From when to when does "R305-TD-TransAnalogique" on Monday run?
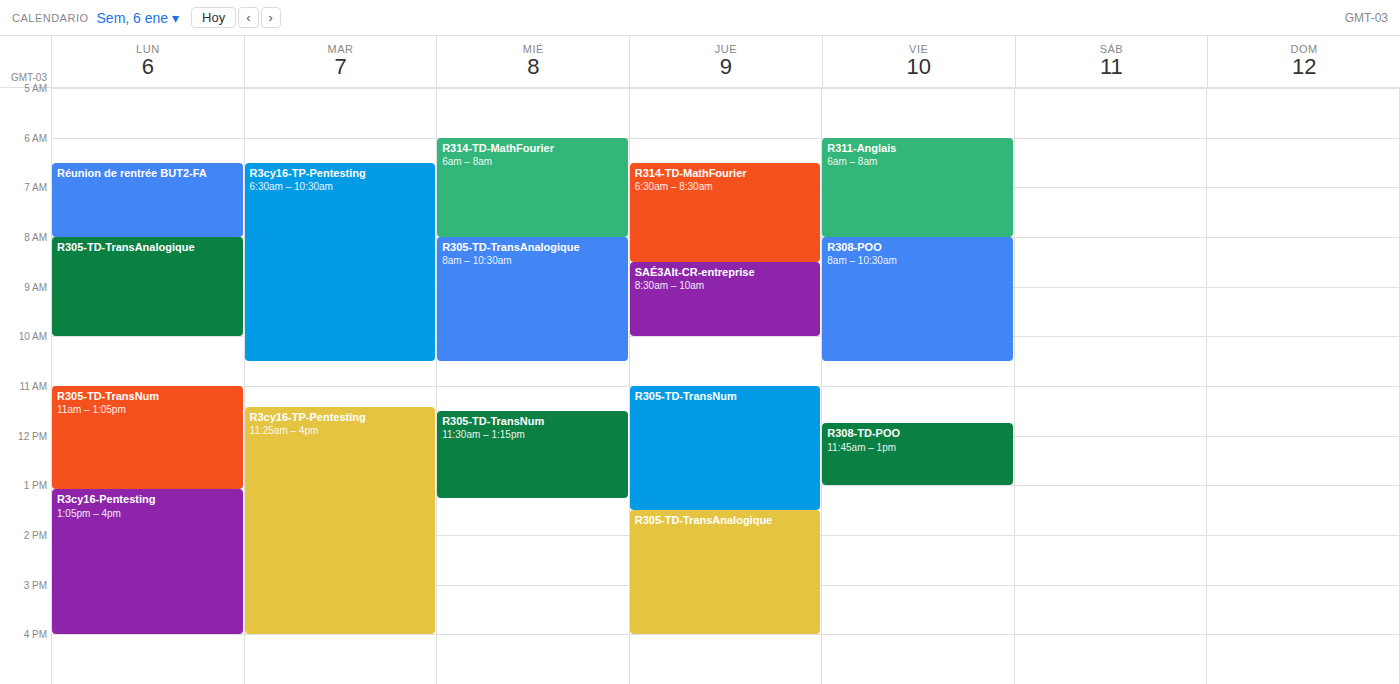
8:00 AM to 10:00 AM